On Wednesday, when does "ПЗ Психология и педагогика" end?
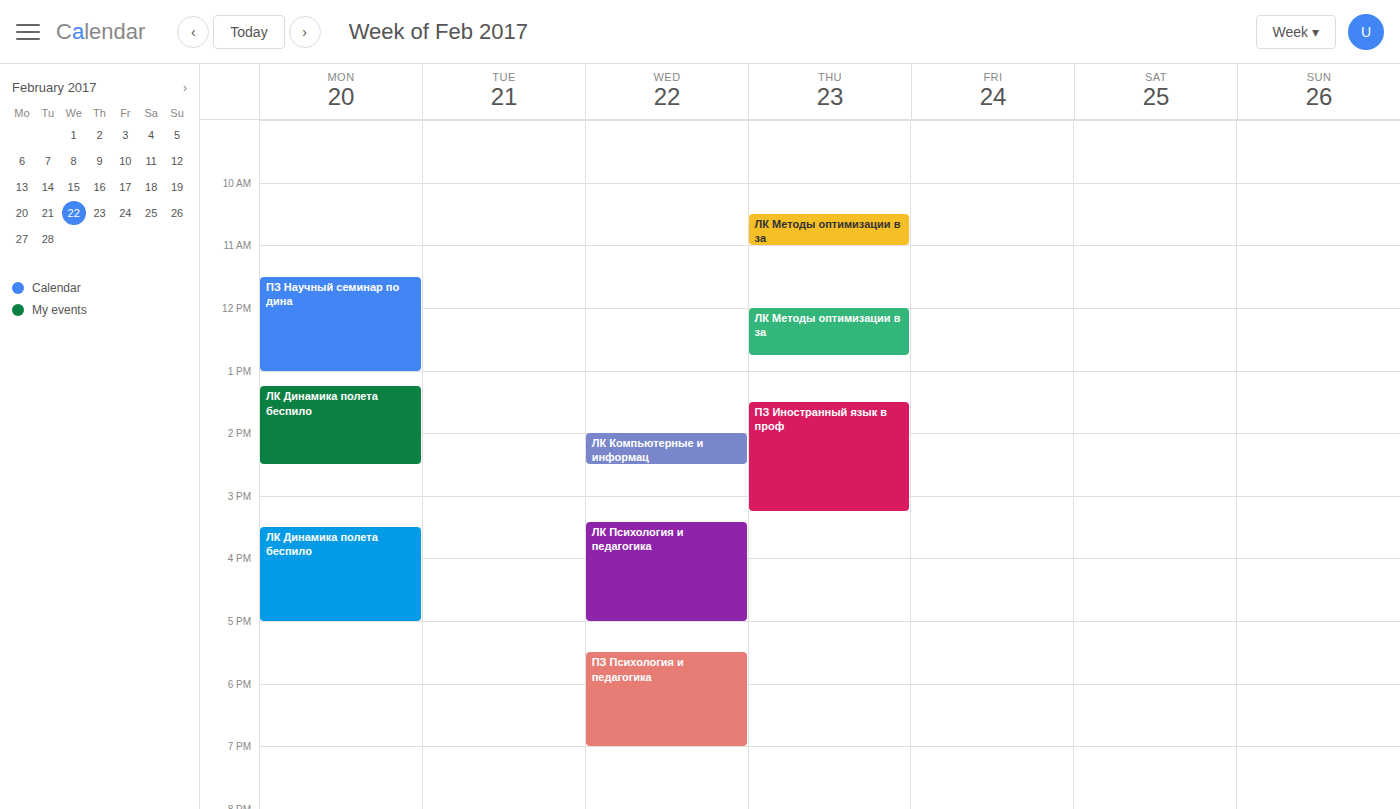
7:00 PM